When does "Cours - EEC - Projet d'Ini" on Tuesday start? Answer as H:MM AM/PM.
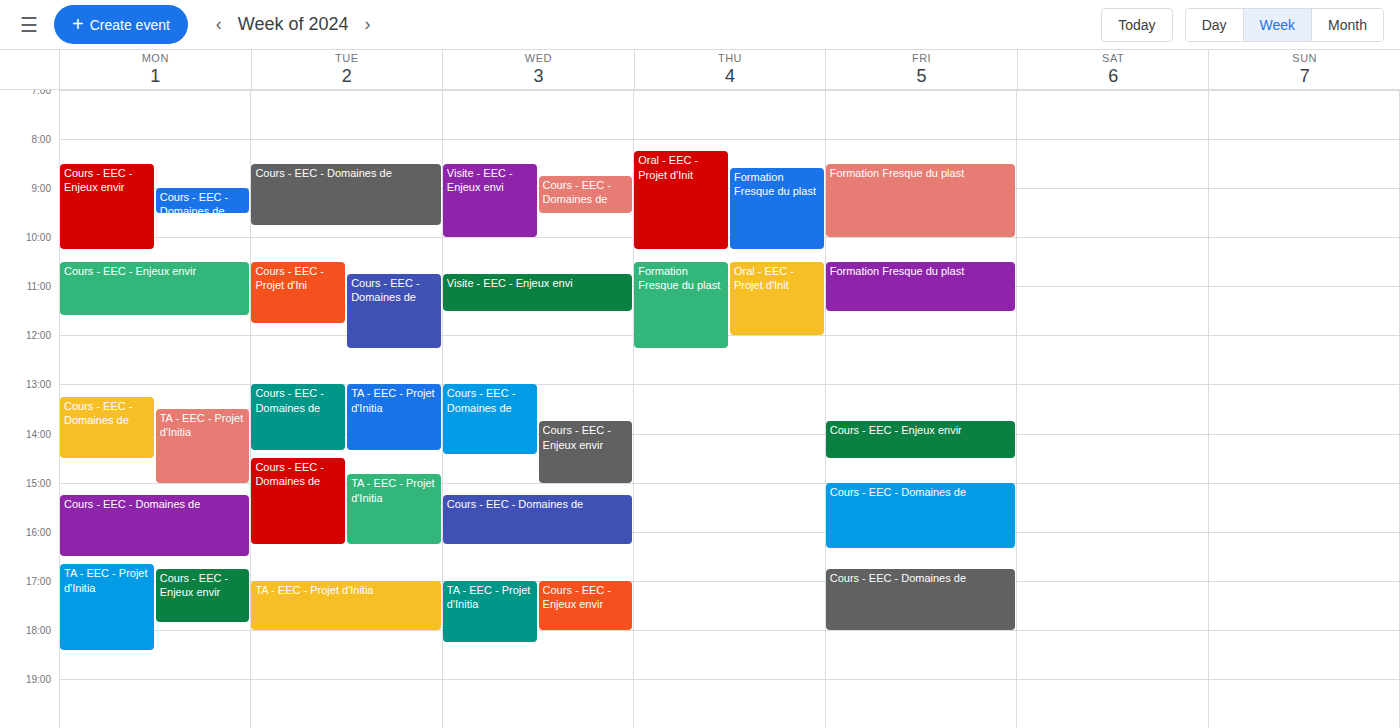
10:30 AM